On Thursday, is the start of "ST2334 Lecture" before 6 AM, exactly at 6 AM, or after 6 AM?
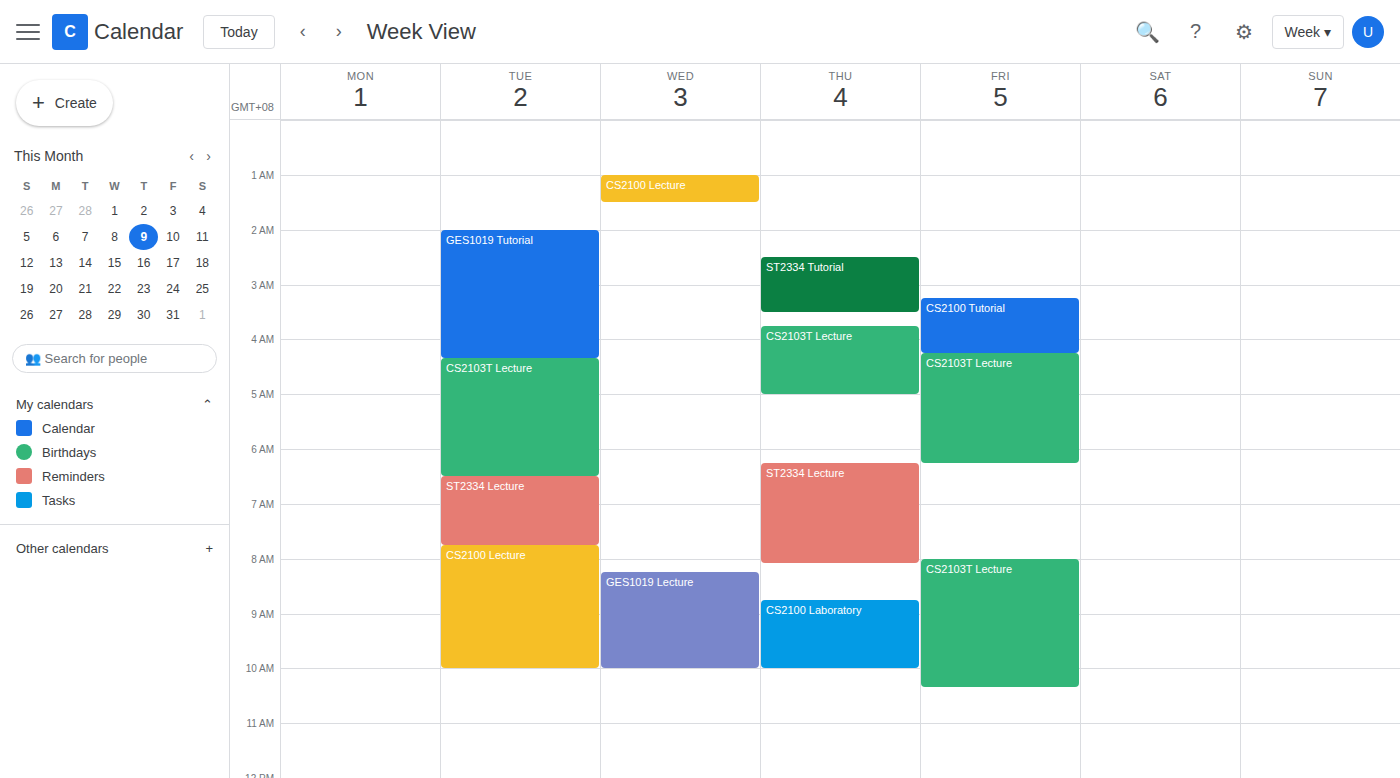
6:15 AM -- after 6 AM, 15 minutes below the 6 AM line.